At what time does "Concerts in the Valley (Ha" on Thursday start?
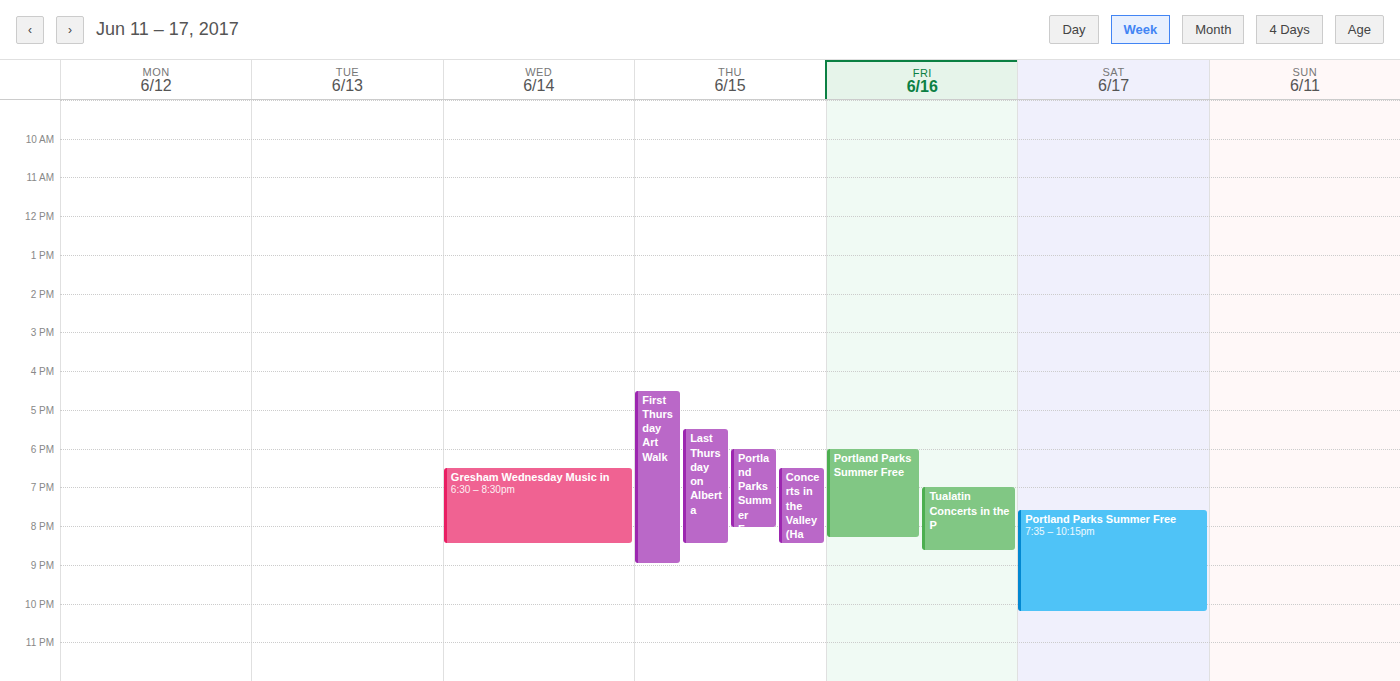
6:30 PM